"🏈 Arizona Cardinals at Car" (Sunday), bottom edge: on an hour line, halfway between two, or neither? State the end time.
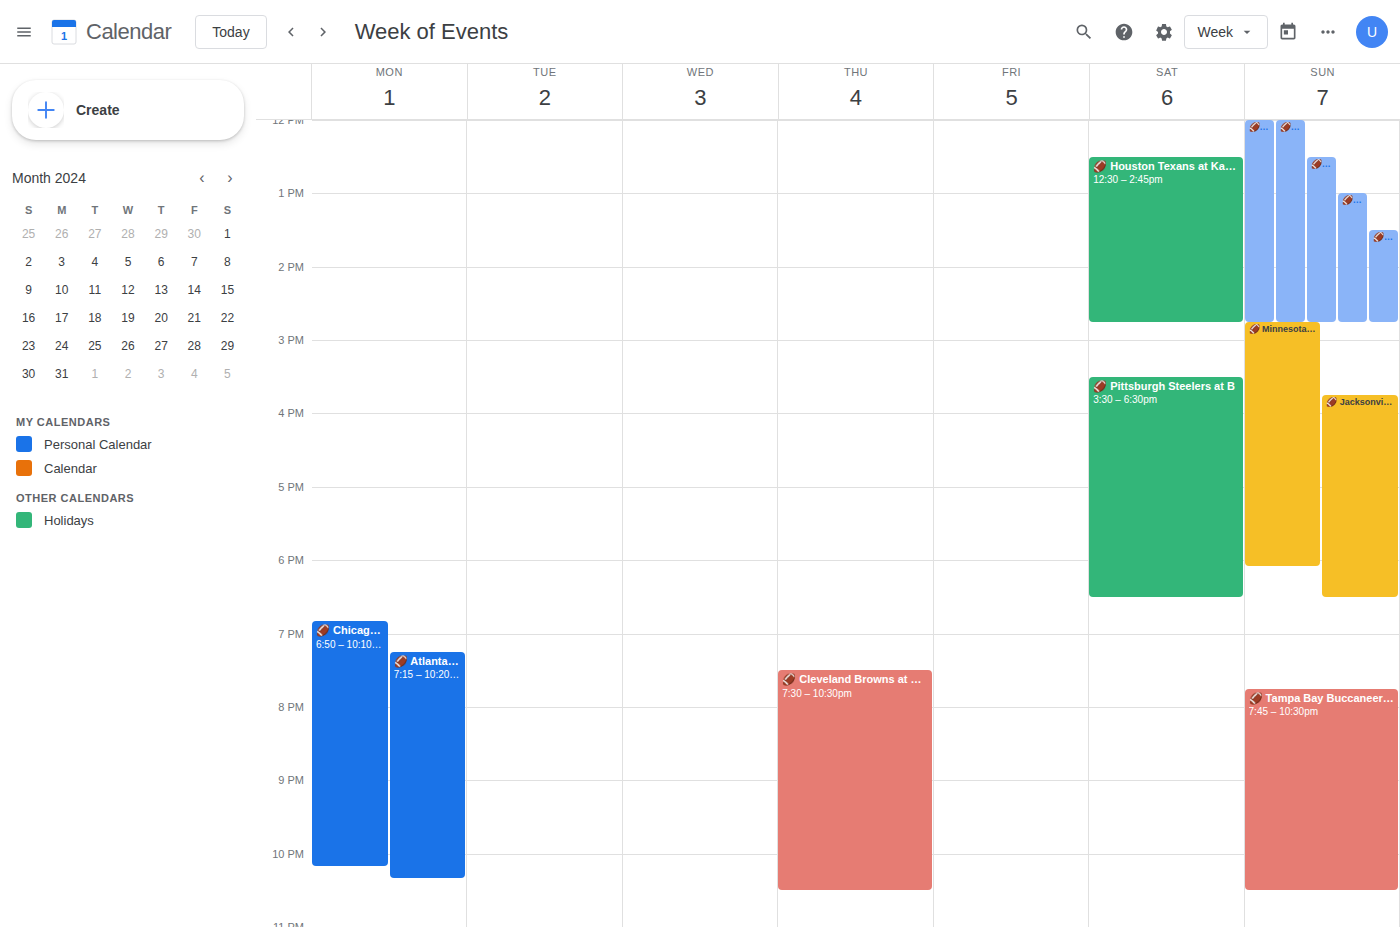
2:45 PM -- neither: three quarters of the way from the 2 PM line to the 3 PM line.